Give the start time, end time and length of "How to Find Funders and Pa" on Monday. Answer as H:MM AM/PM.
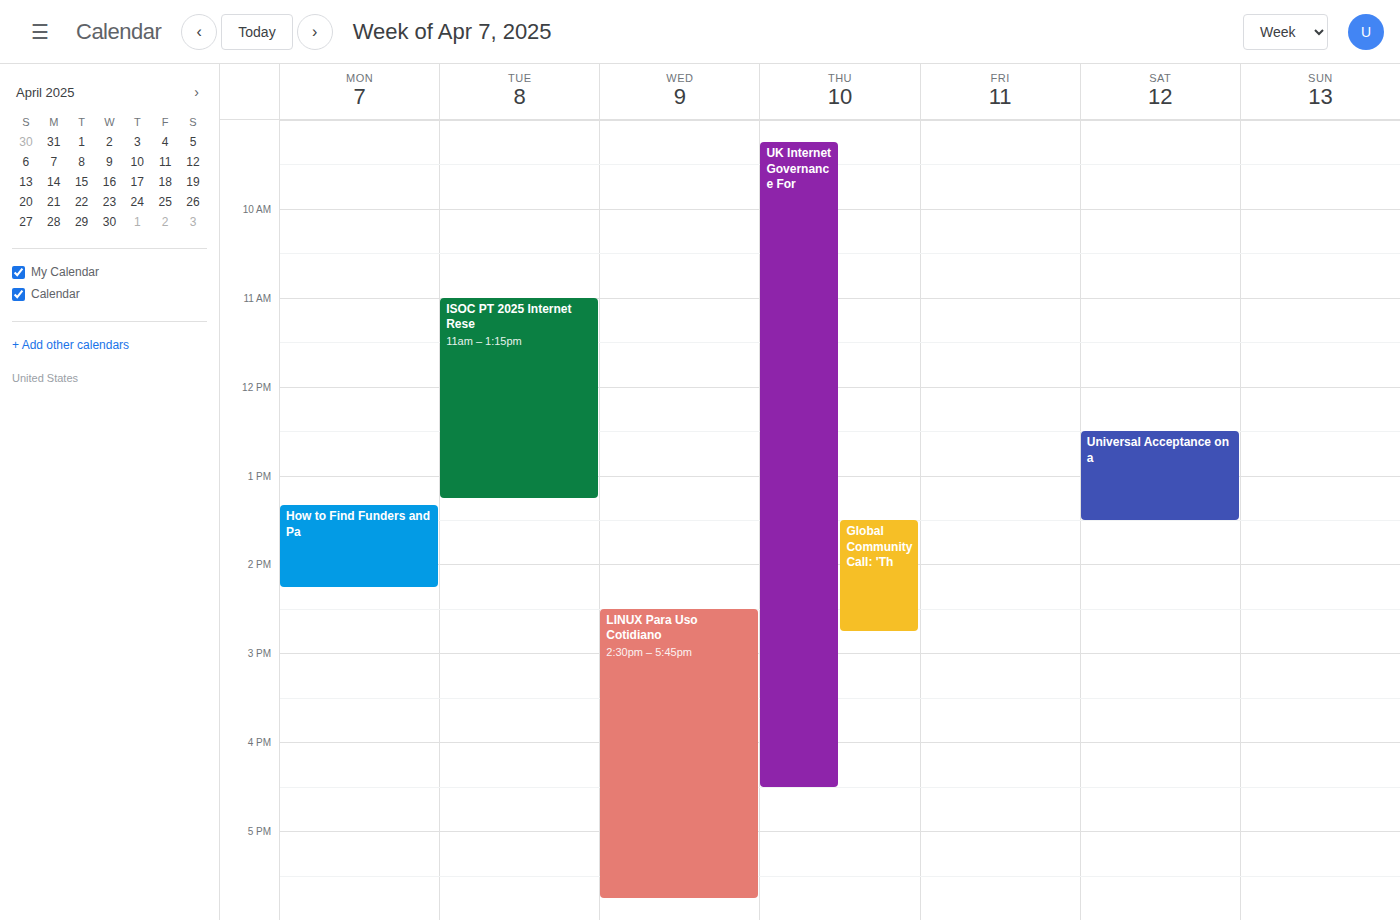
1:20 PM to 2:15 PM, 55 minutes